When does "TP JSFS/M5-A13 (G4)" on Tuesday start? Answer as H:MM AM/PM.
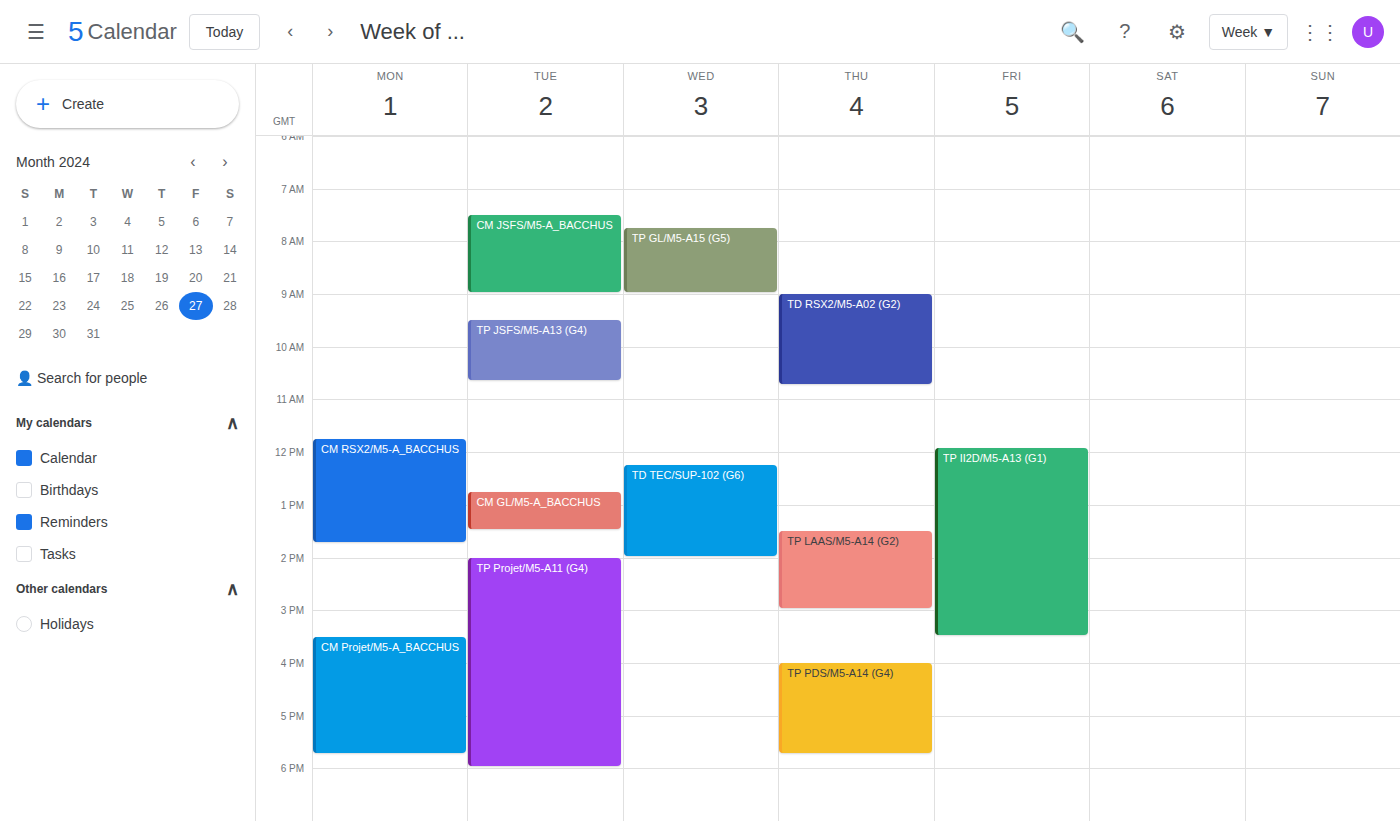
9:30 AM